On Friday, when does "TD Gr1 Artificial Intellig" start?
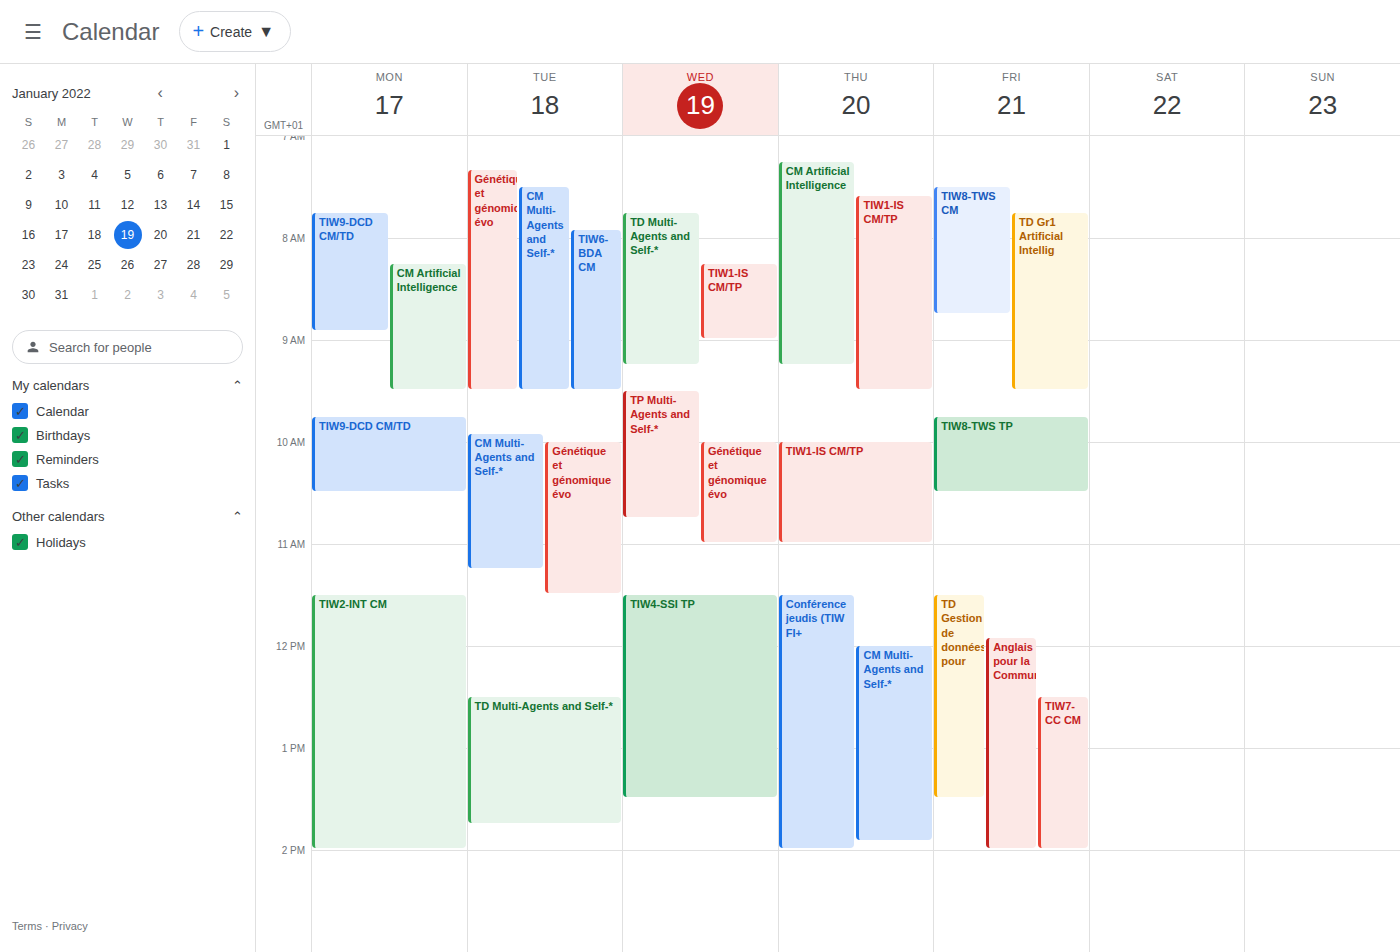
7:45 AM